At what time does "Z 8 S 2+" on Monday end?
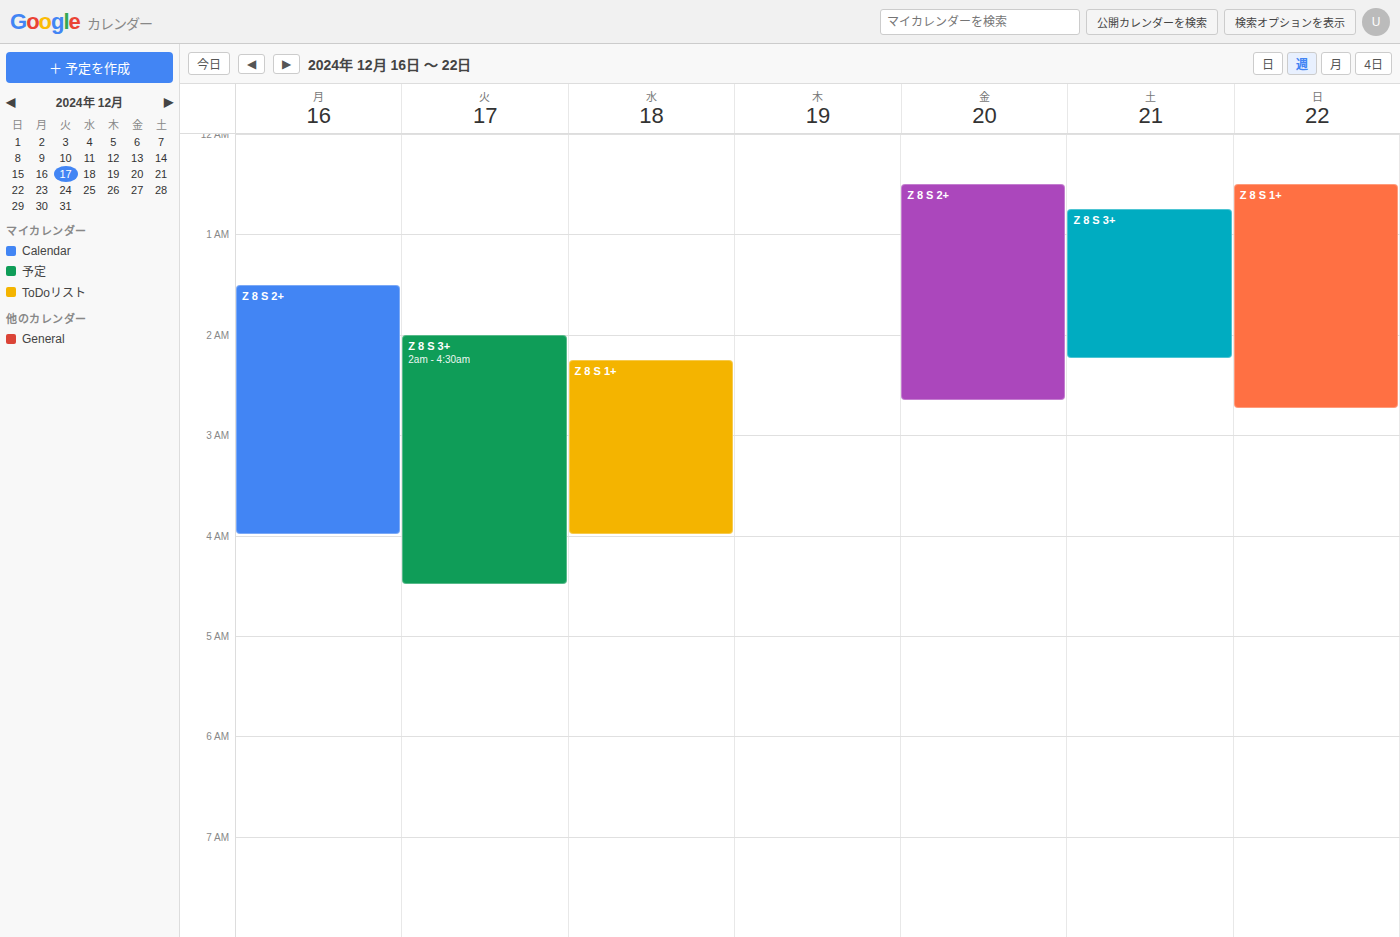
04:00